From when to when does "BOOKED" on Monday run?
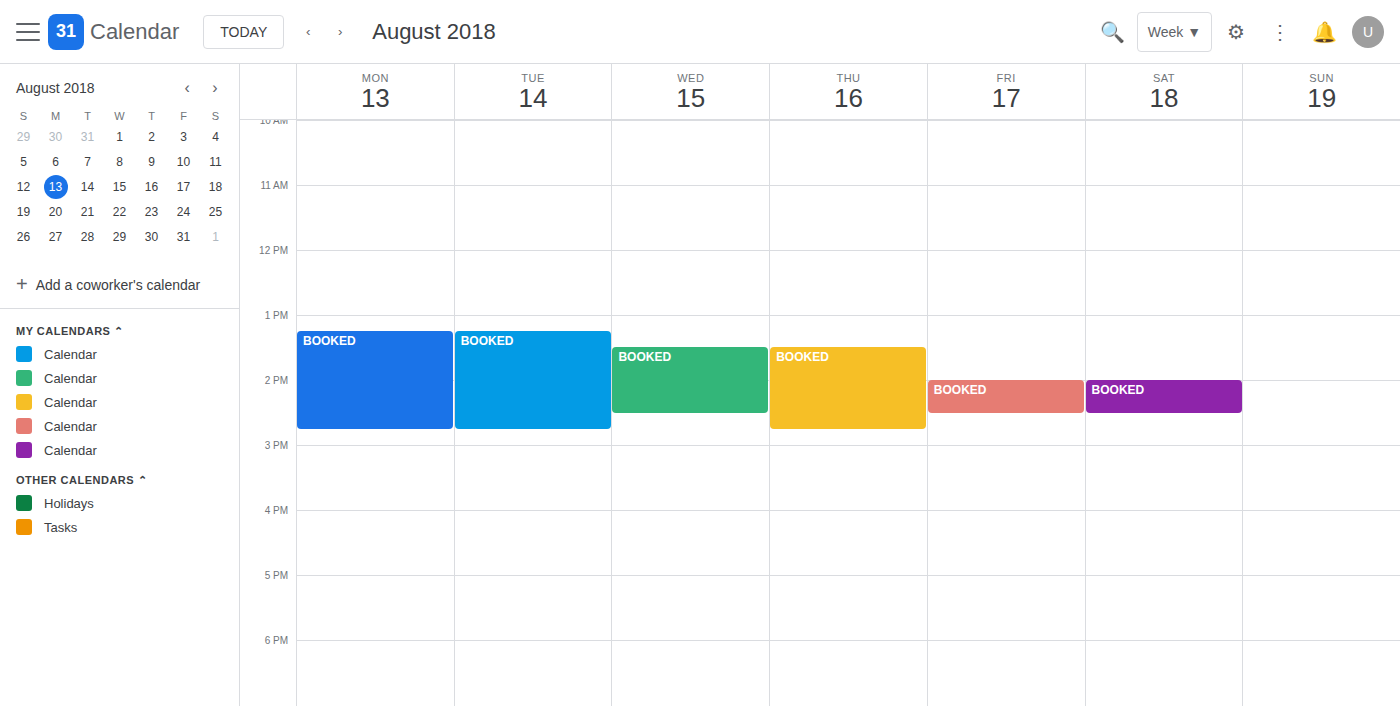
1:15 PM to 2:45 PM